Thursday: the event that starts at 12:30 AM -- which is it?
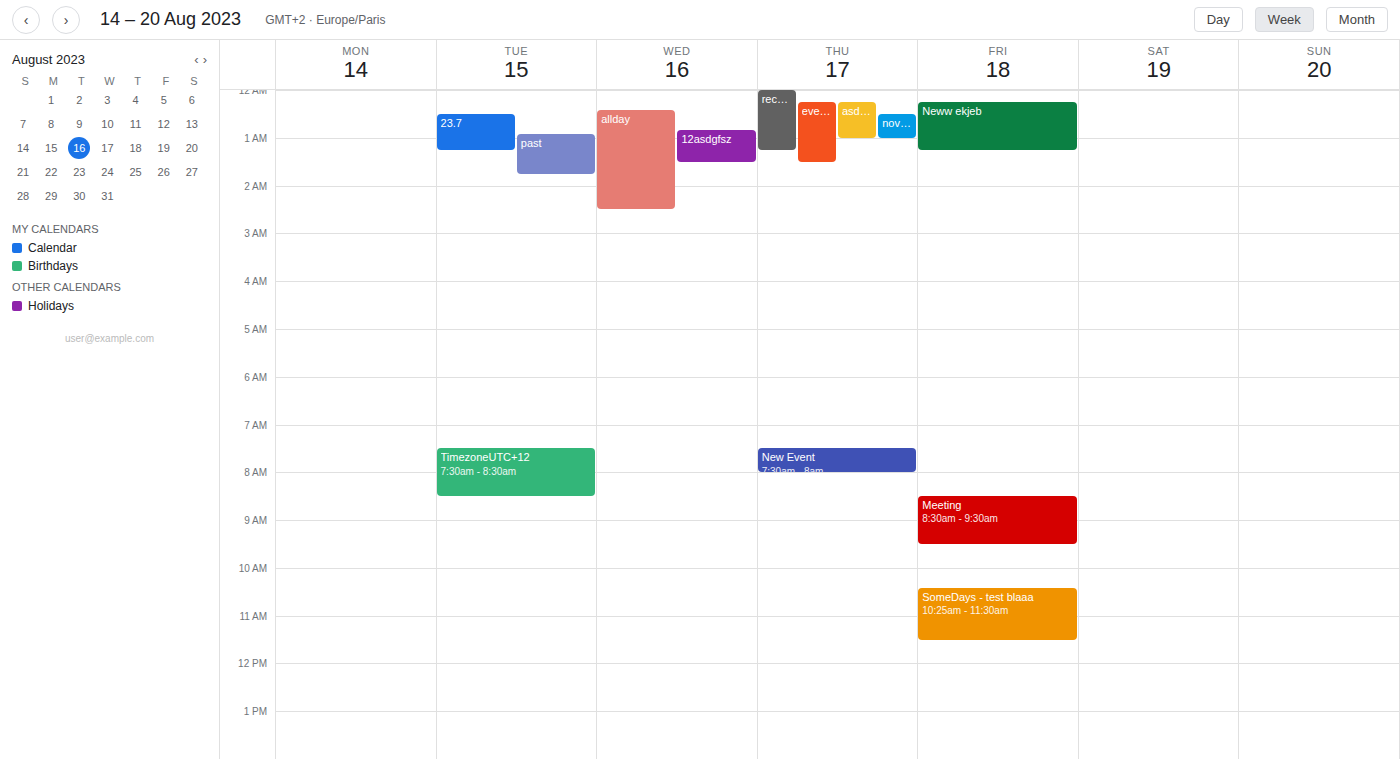
"novi event"